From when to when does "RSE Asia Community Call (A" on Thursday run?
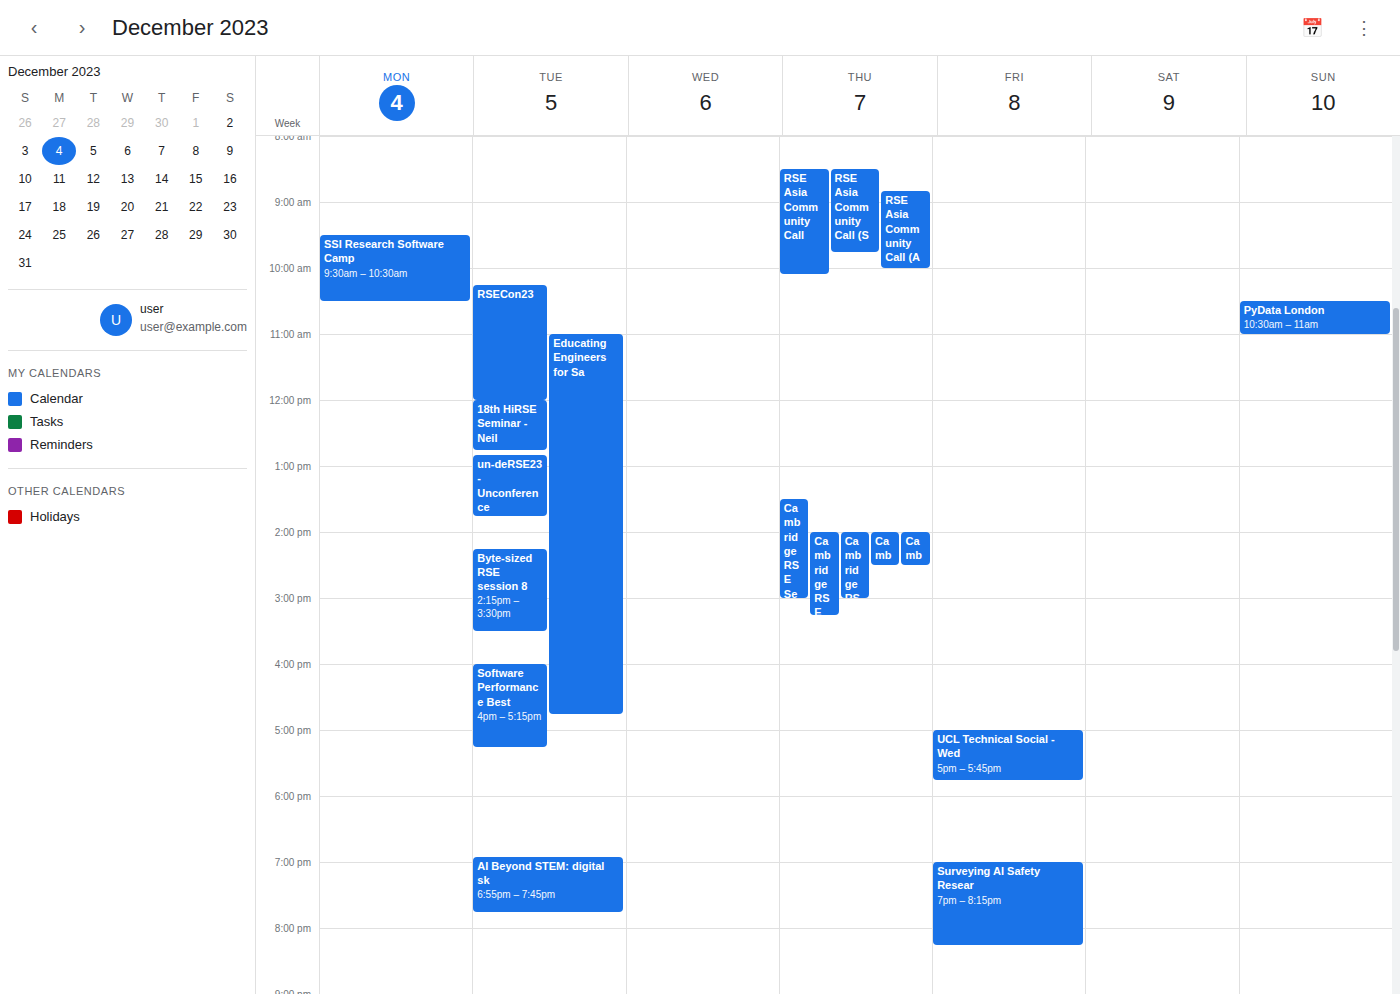
8:50 AM to 10:00 AM